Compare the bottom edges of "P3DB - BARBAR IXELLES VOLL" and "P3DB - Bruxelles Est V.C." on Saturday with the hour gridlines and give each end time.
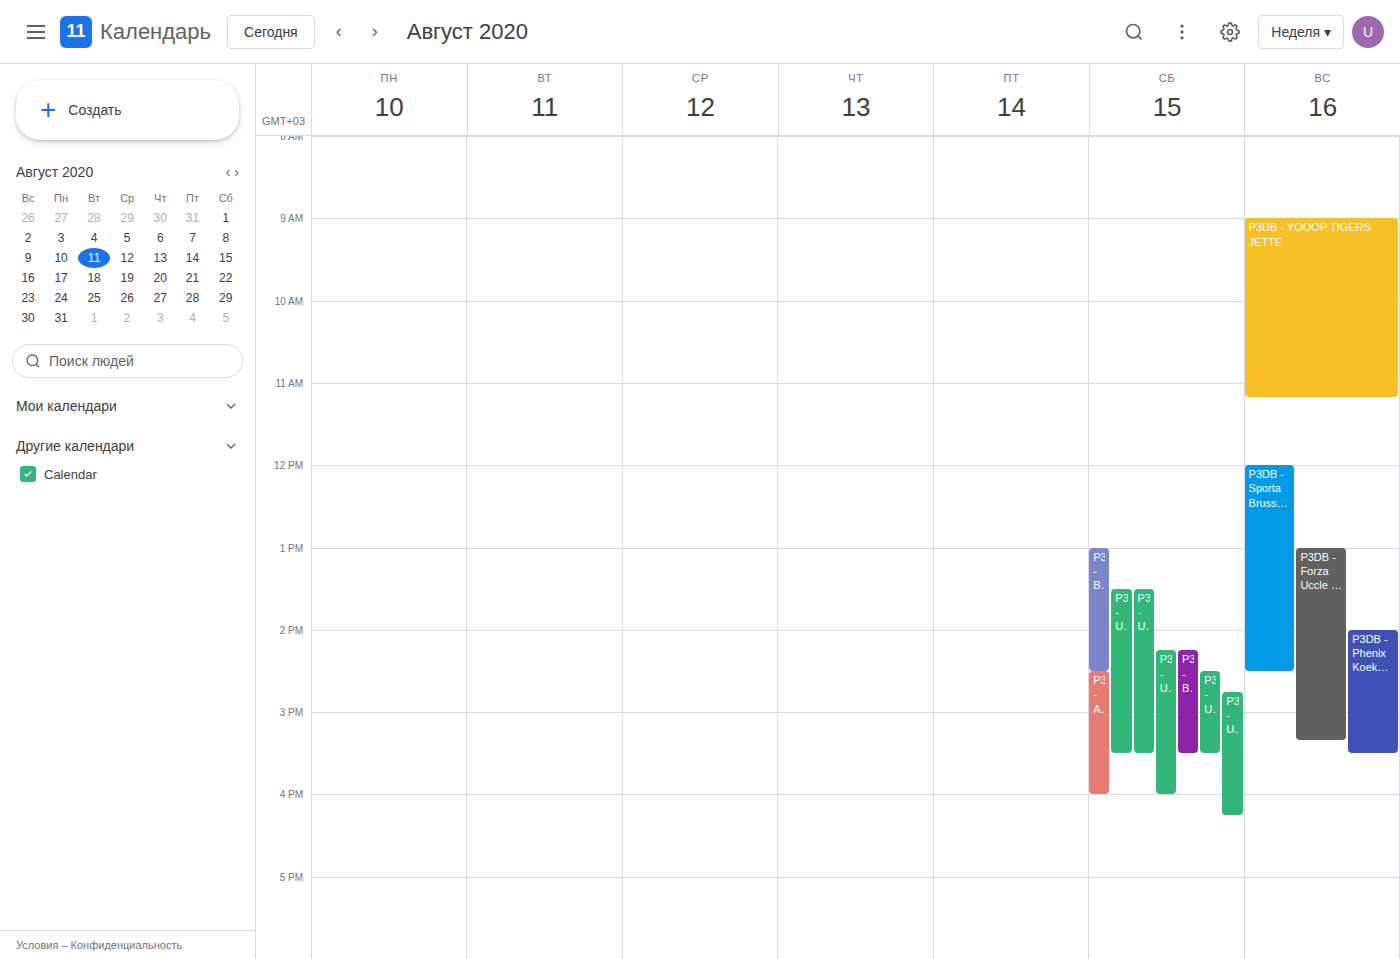
"P3DB - BARBAR IXELLES VOLL": 14:30, halfway between the 14:00 and 15:00 lines. "P3DB - Bruxelles Est V.C.": 15:30, halfway between the 15:00 and 16:00 lines.